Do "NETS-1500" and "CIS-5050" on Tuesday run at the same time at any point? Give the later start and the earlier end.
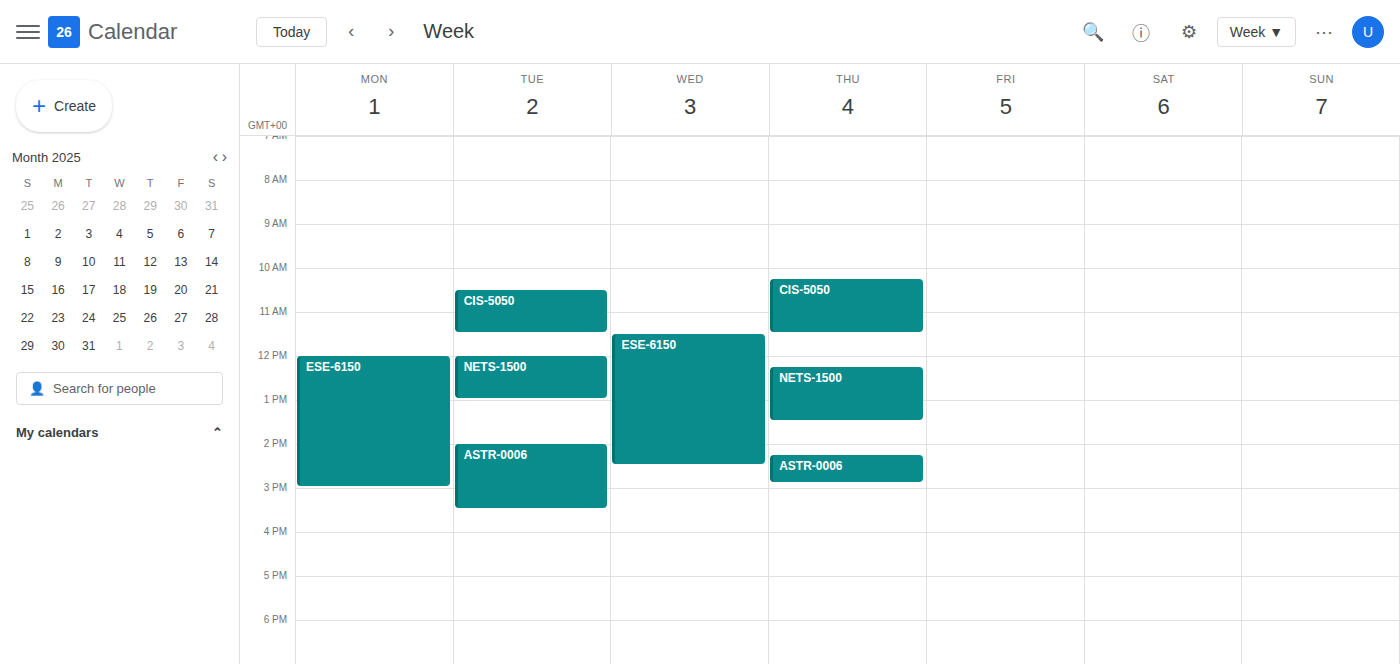
"CIS-5050" ends at 11:30 AM and "NETS-1500" starts at 12:00 PM -- no overlap.